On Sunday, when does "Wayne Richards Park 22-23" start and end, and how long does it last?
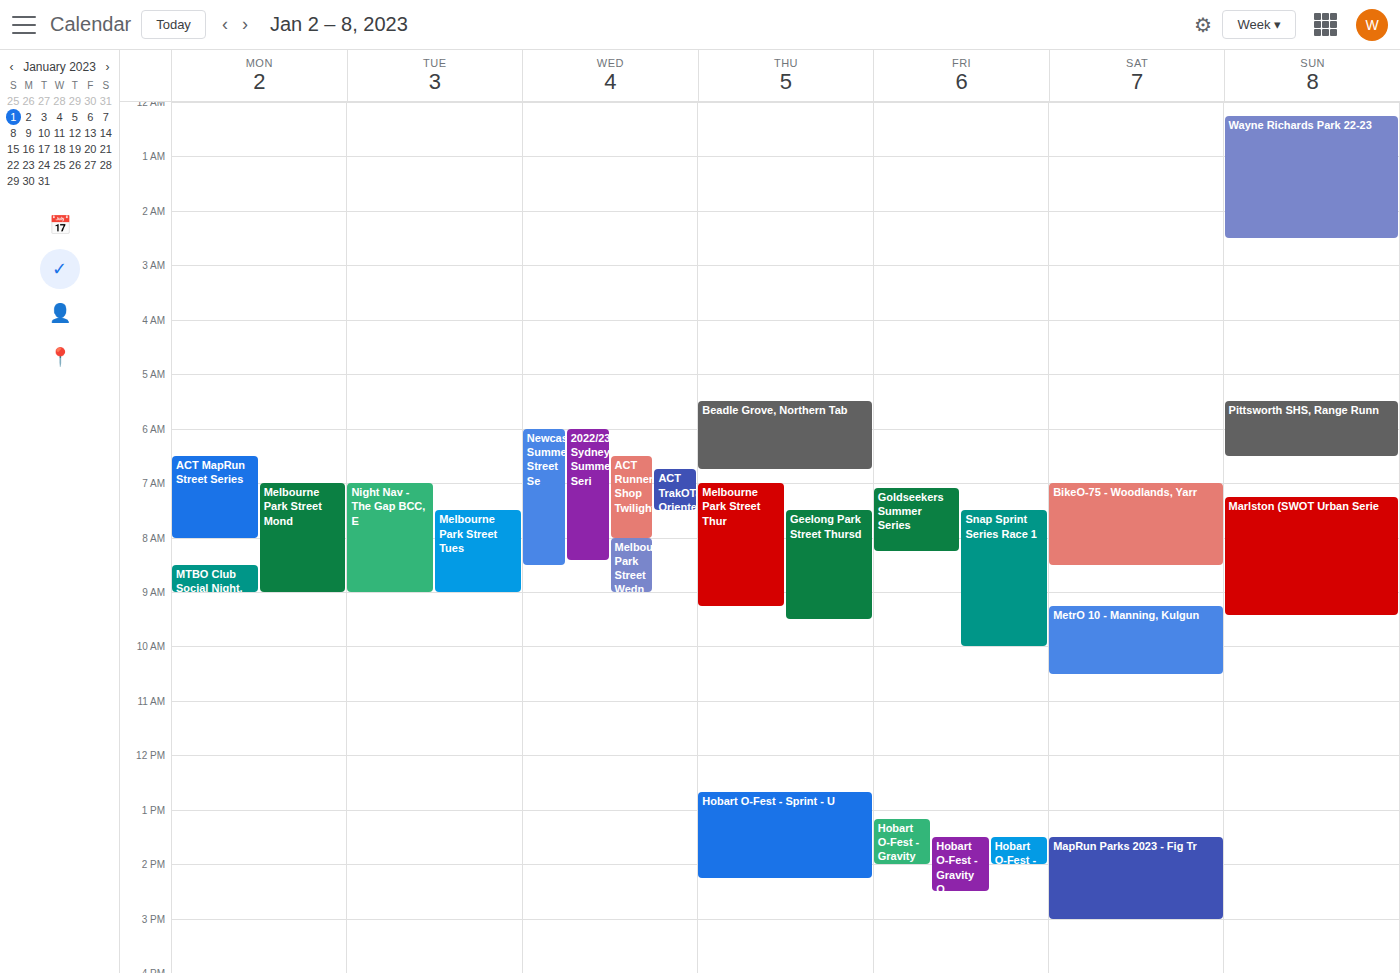
12:15 AM to 2:30 AM, 2 hours 15 minutes